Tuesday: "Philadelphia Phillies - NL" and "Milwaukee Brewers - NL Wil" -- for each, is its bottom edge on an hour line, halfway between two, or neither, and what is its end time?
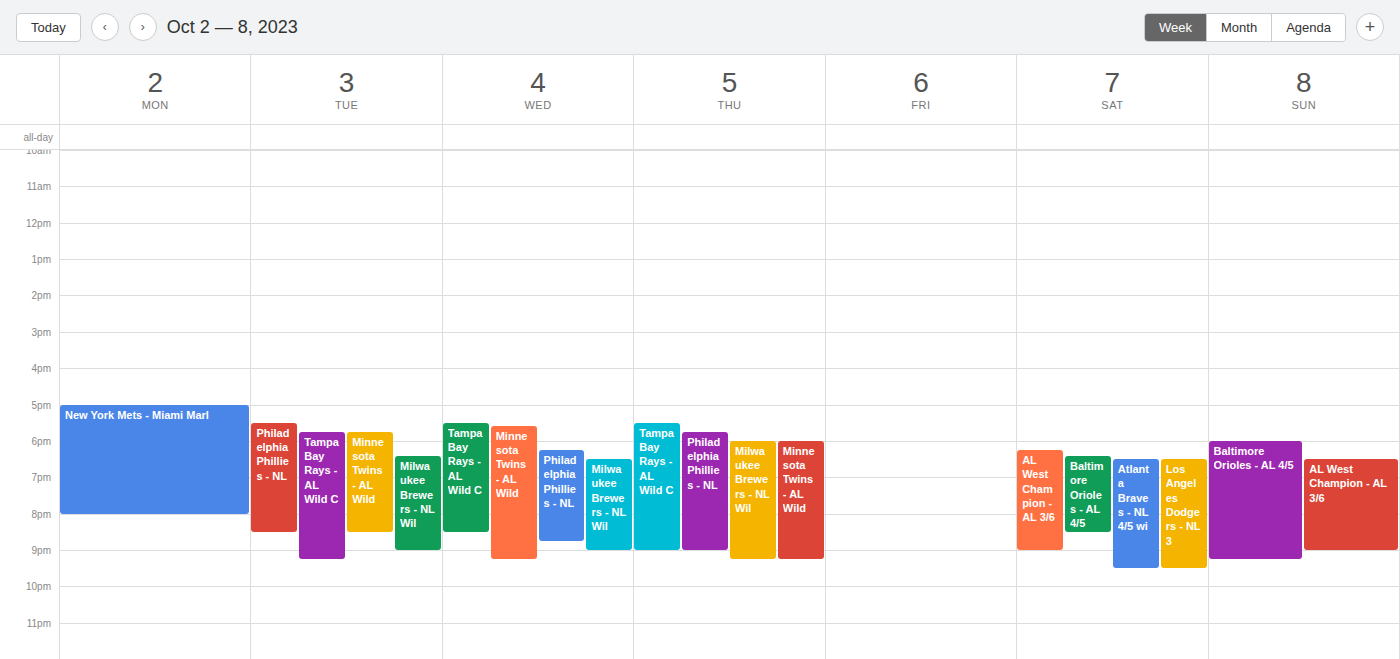
"Philadelphia Phillies - NL": 8:30 PM, halfway between the 8 PM and 9 PM lines. "Milwaukee Brewers - NL Wil": 9:00 PM, exactly on the 9 PM line.